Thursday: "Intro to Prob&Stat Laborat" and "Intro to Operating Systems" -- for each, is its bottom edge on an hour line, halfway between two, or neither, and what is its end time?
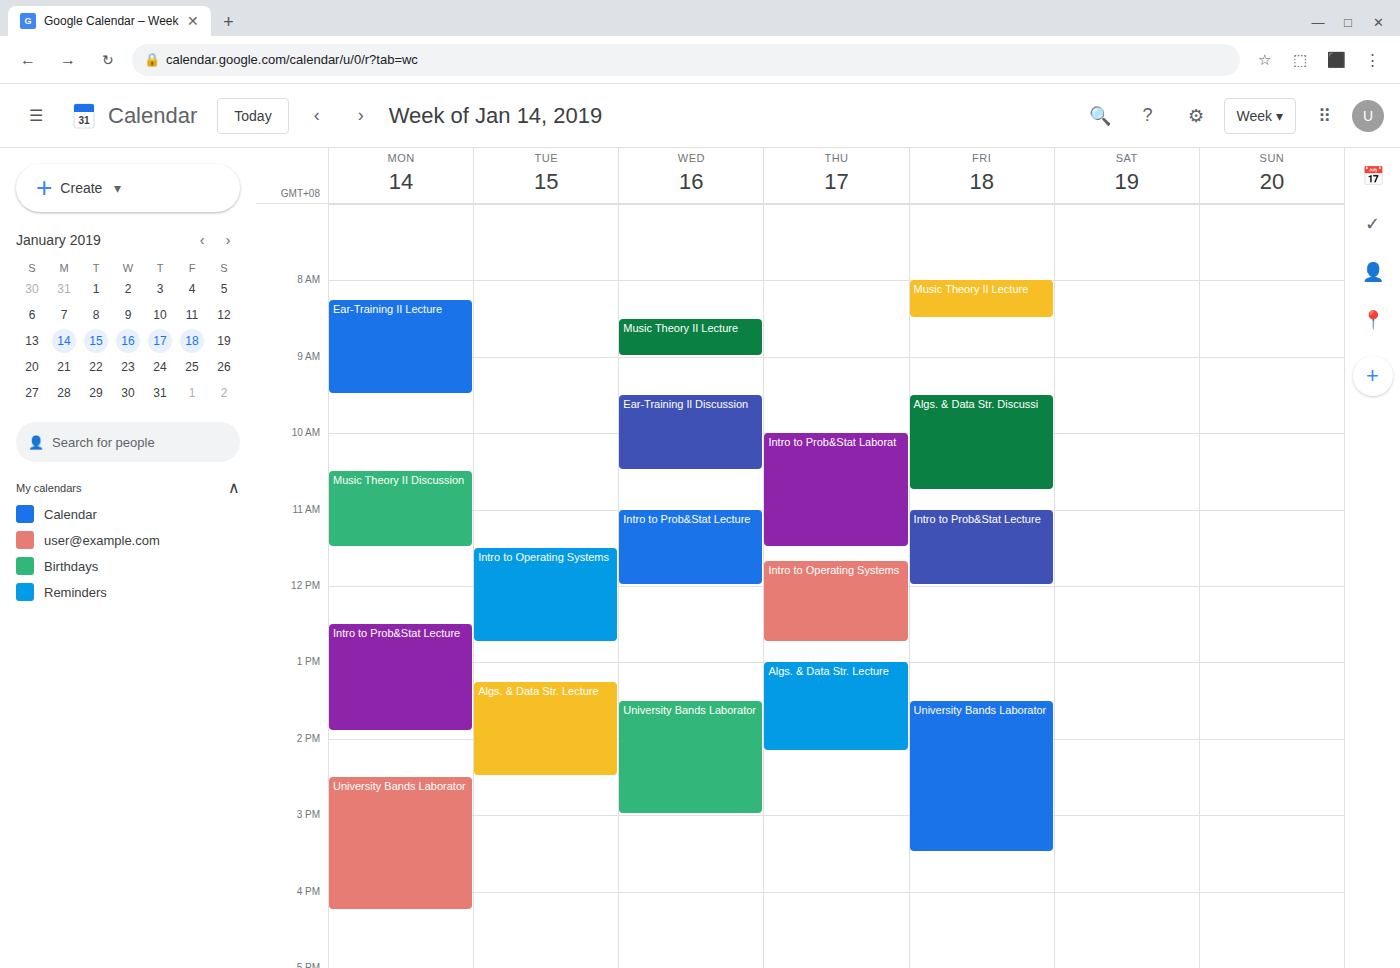
"Intro to Prob&Stat Laborat": 11:30 AM, halfway between the 11 AM and 12 PM lines. "Intro to Operating Systems": 12:45 PM, neither: three quarters of the way from the 12 PM line to the 1 PM line.